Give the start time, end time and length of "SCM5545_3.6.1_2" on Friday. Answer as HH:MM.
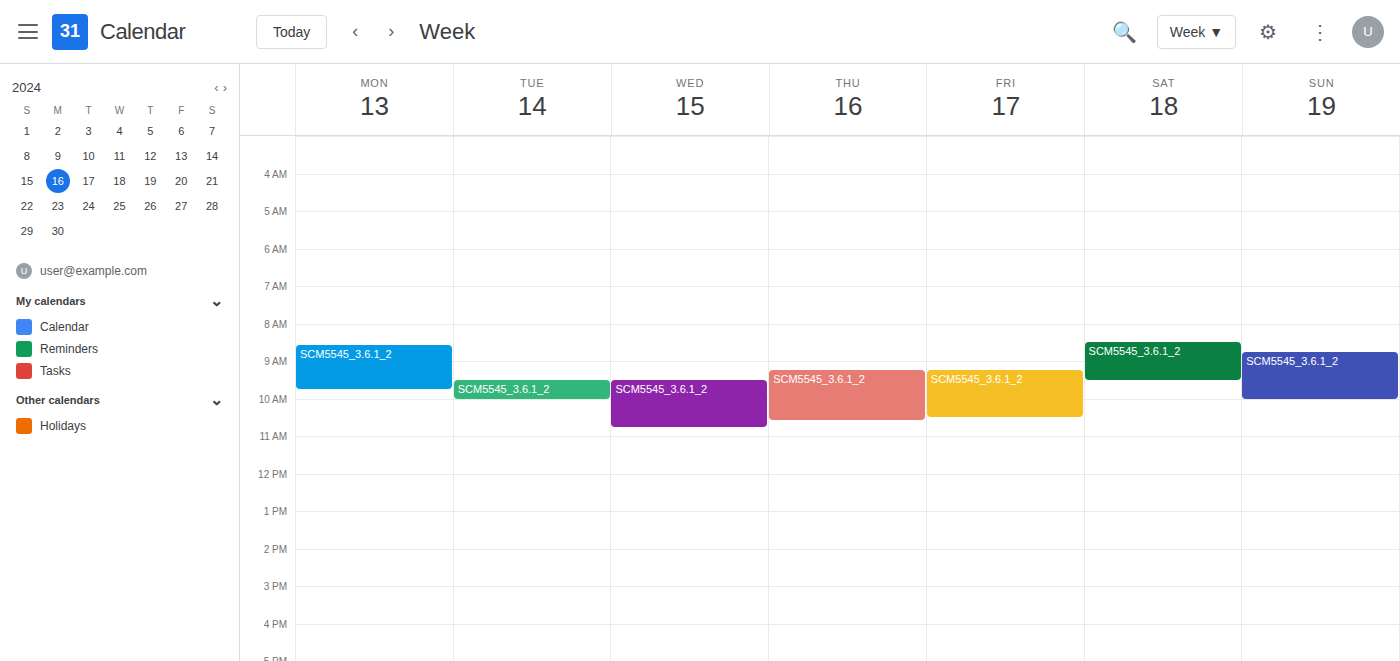
09:15 to 10:30, 1 hour 15 minutes